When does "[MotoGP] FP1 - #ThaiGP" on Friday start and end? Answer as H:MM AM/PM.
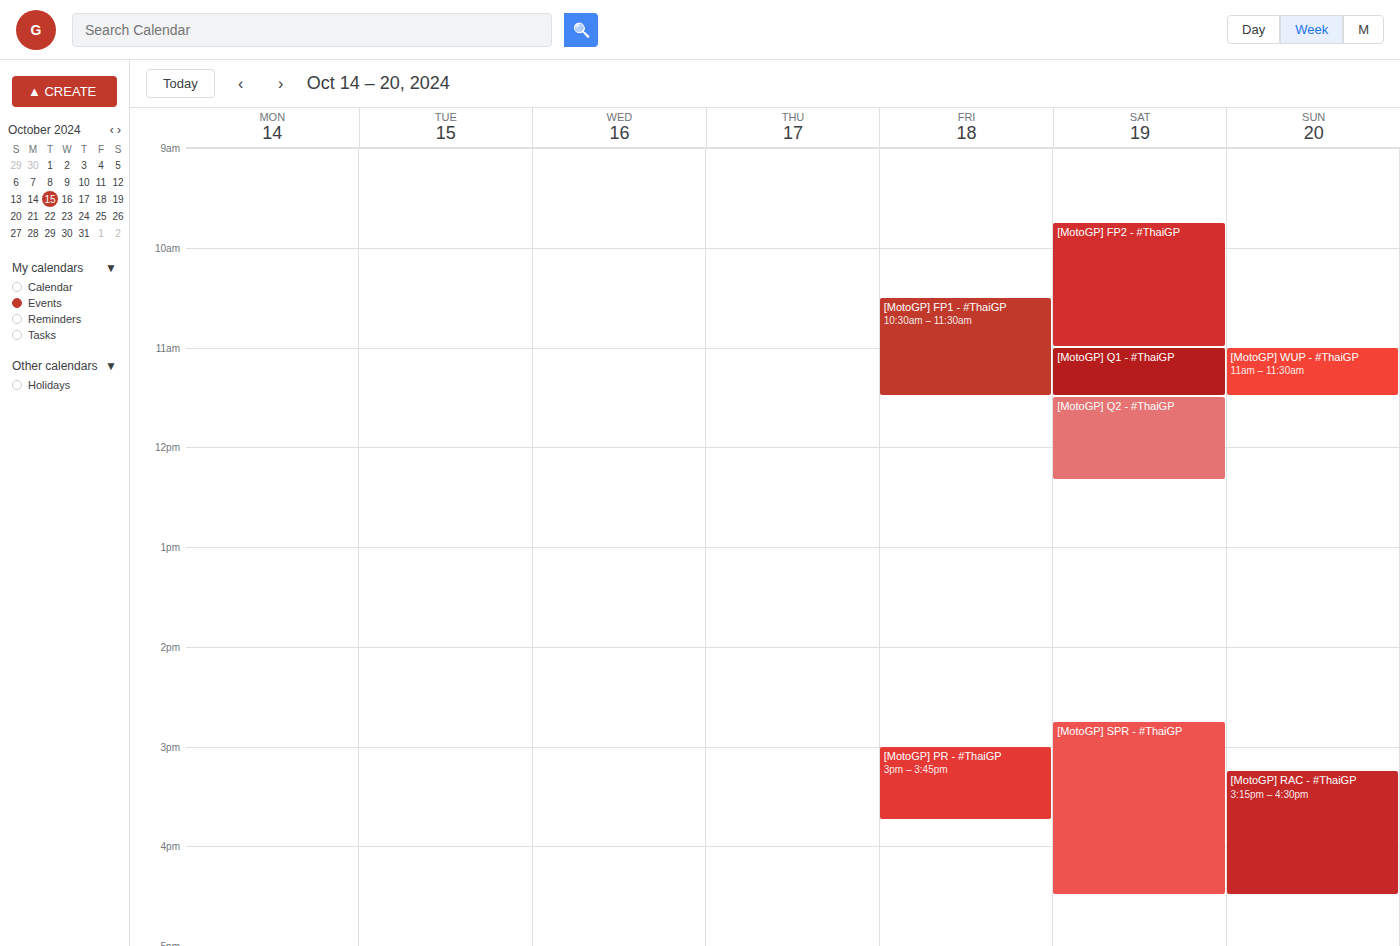
10:30 AM to 11:30 AM